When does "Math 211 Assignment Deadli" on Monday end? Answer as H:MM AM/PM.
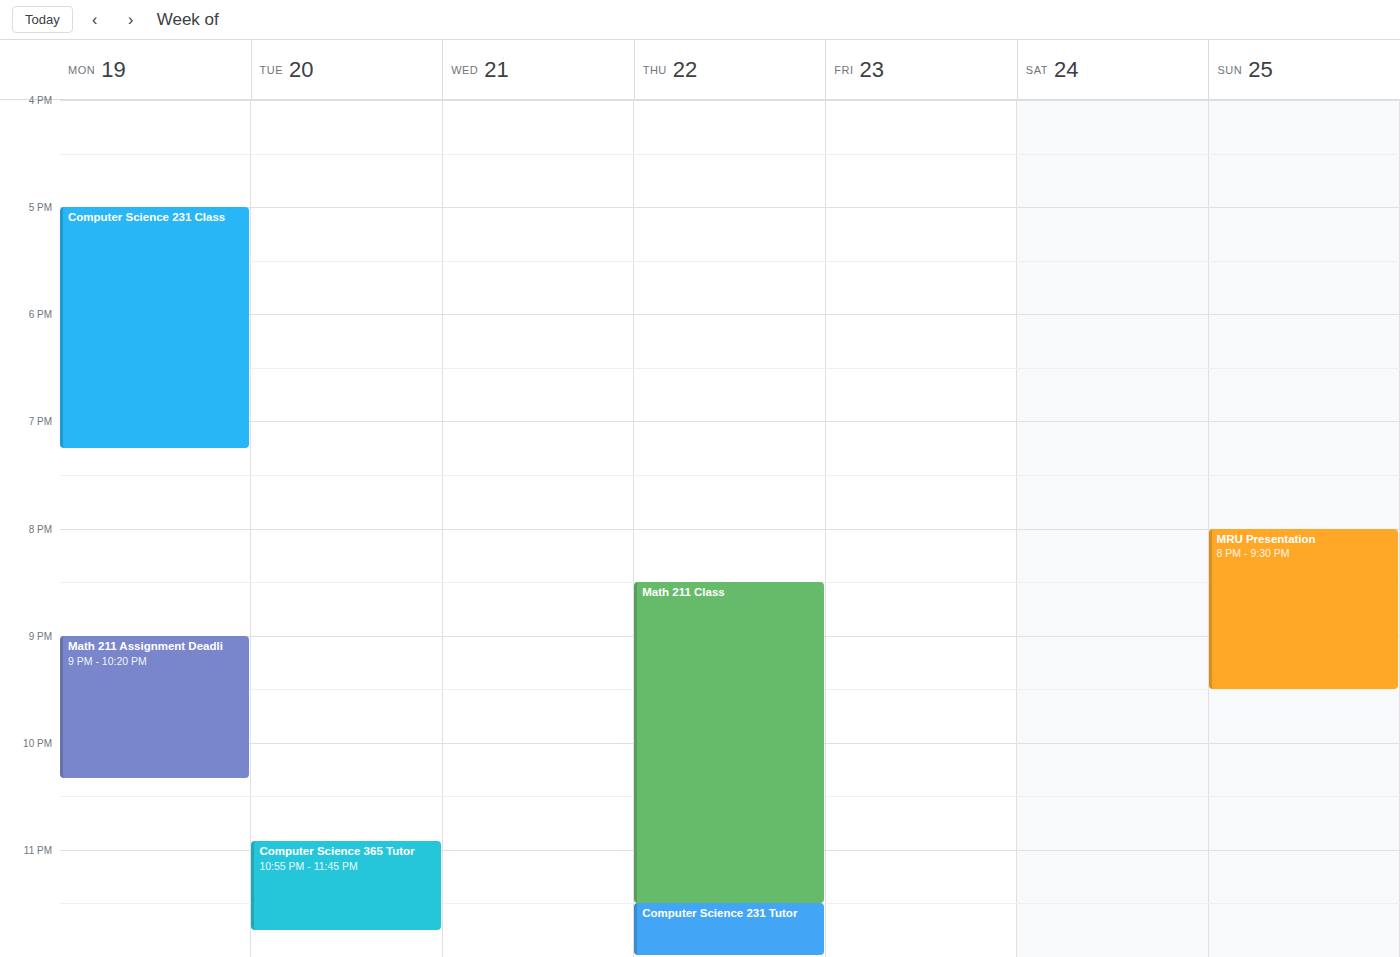
10:20 PM